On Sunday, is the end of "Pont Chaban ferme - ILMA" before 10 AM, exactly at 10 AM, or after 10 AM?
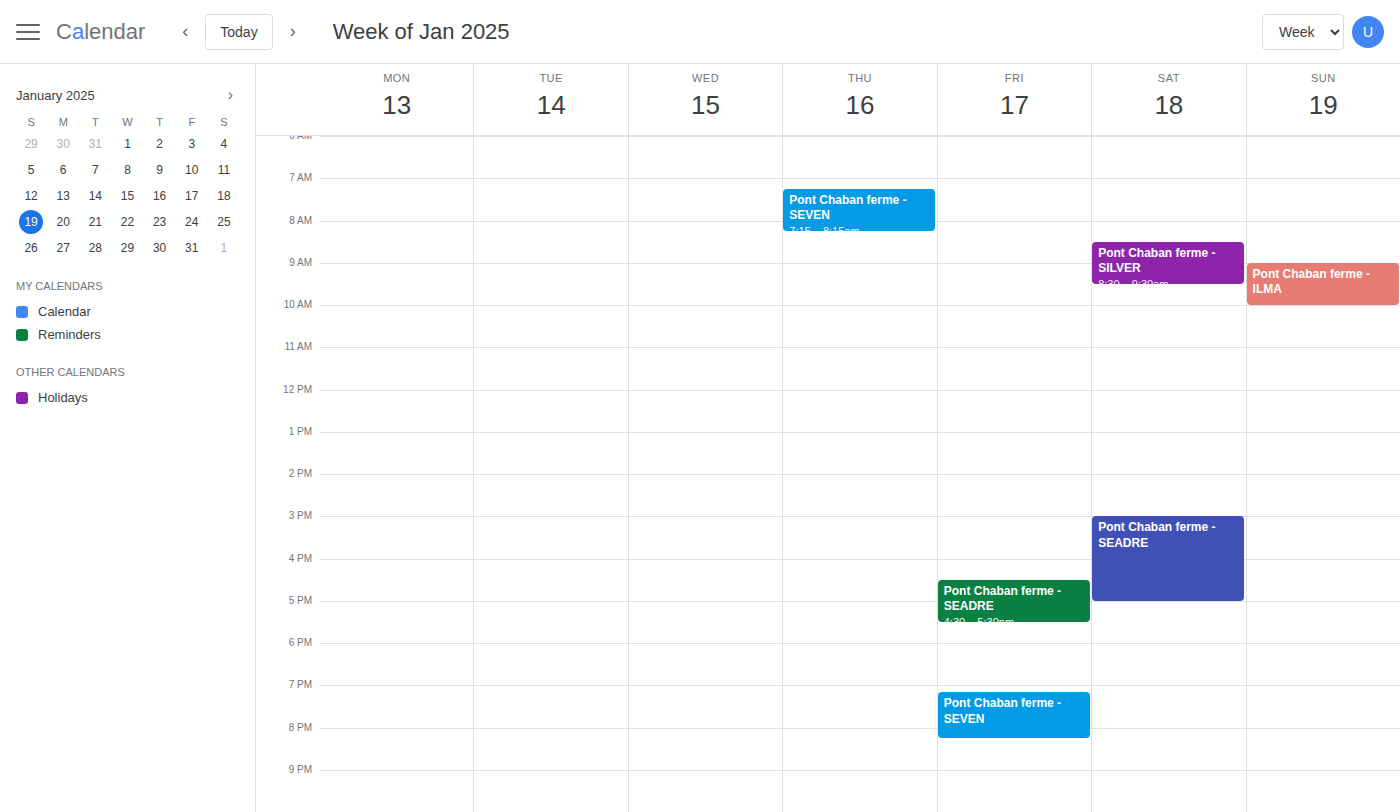
10:00 AM -- exactly at 10 AM, on the 10 AM line.